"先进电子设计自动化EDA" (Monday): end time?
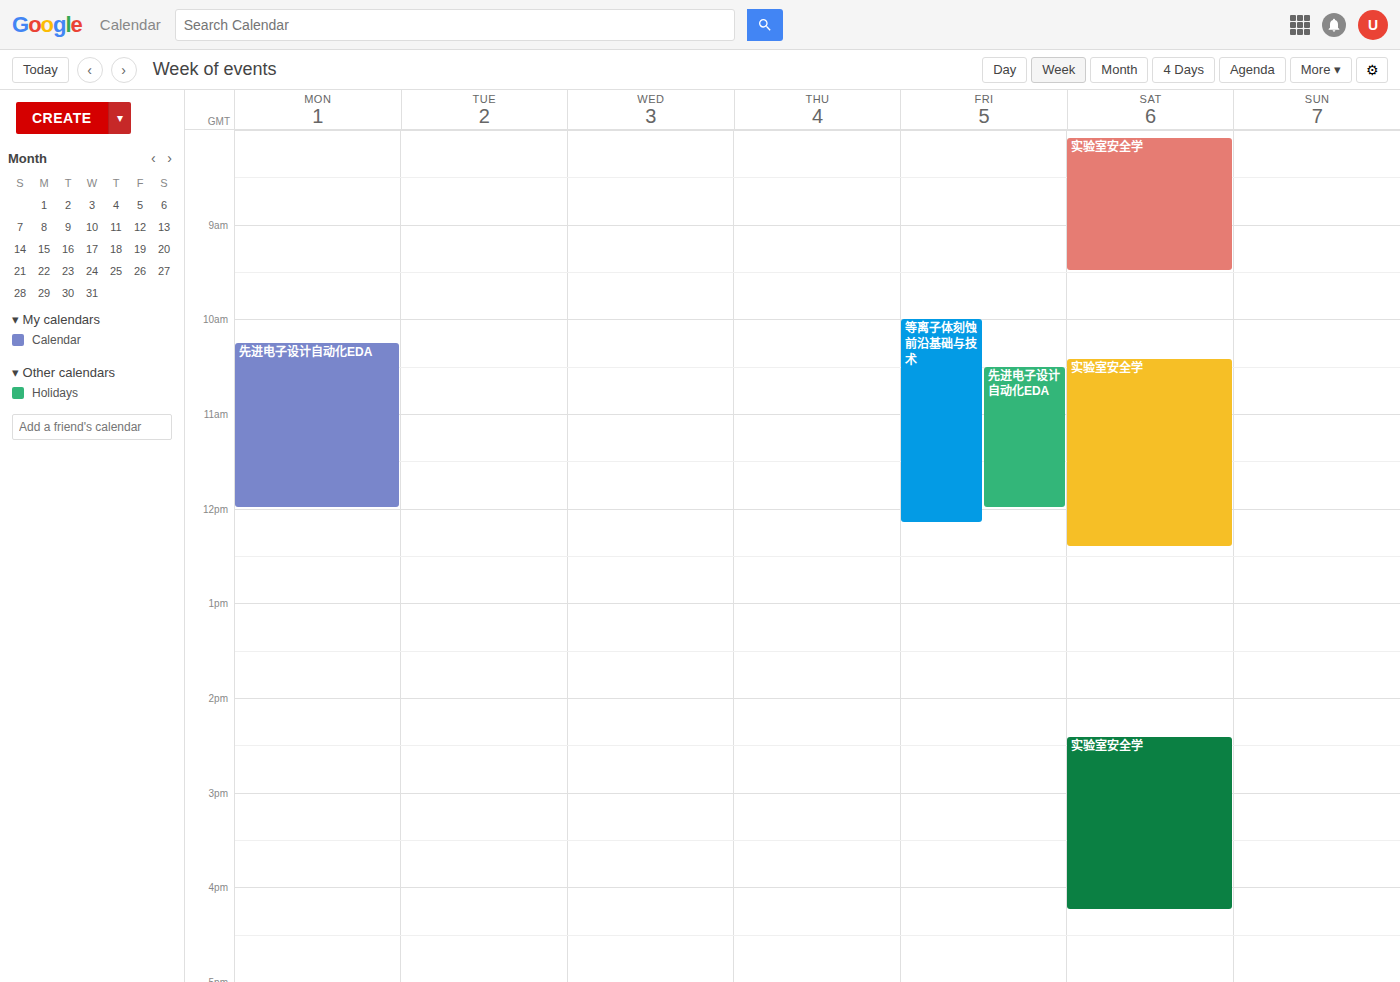
12:00 PM